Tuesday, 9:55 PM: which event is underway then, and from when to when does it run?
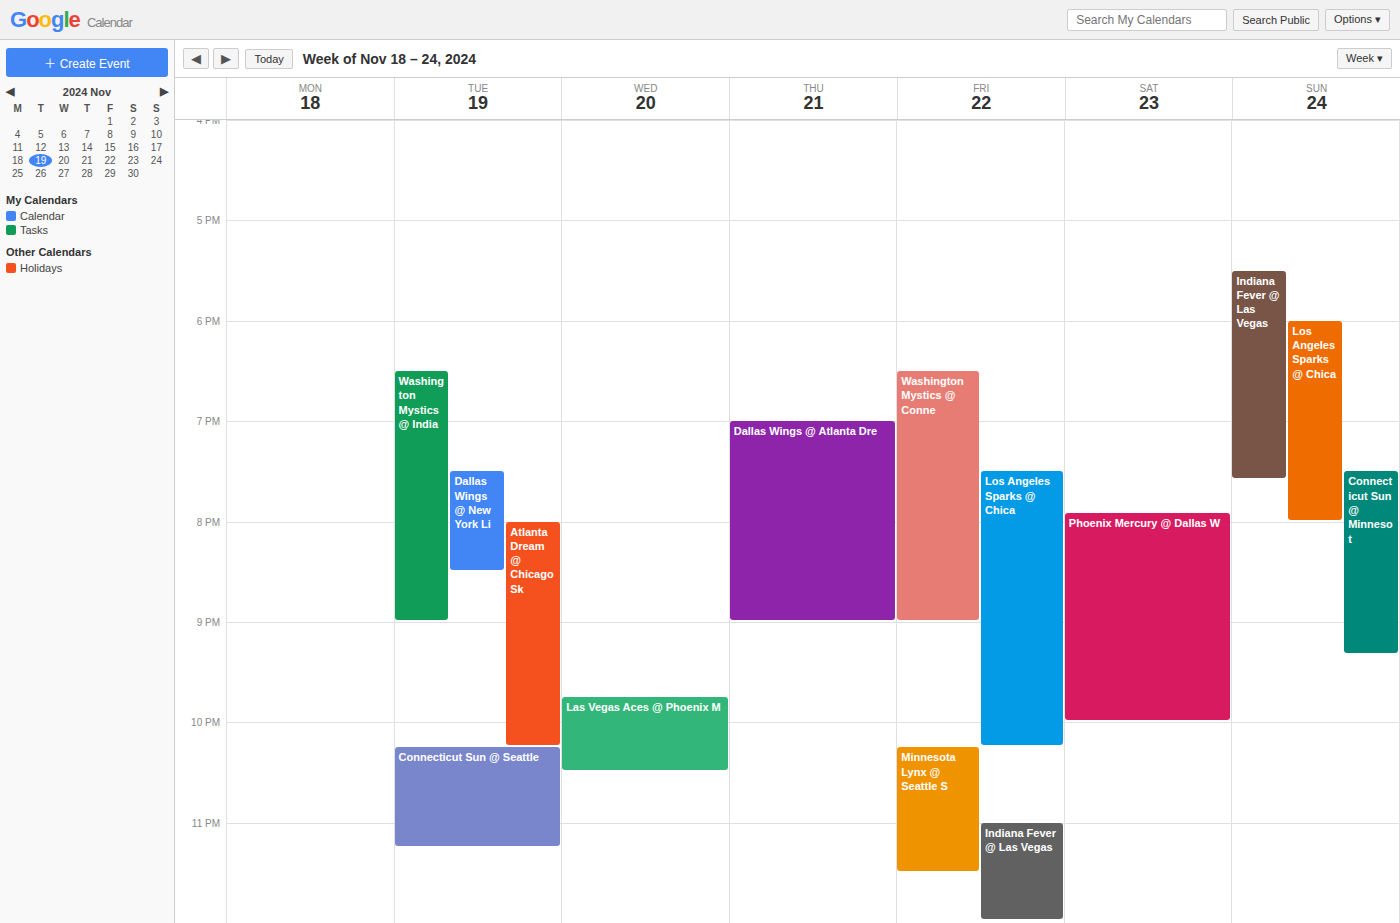
"Atlanta Dream @ Chicago Sk", 8:00 PM to 10:15 PM